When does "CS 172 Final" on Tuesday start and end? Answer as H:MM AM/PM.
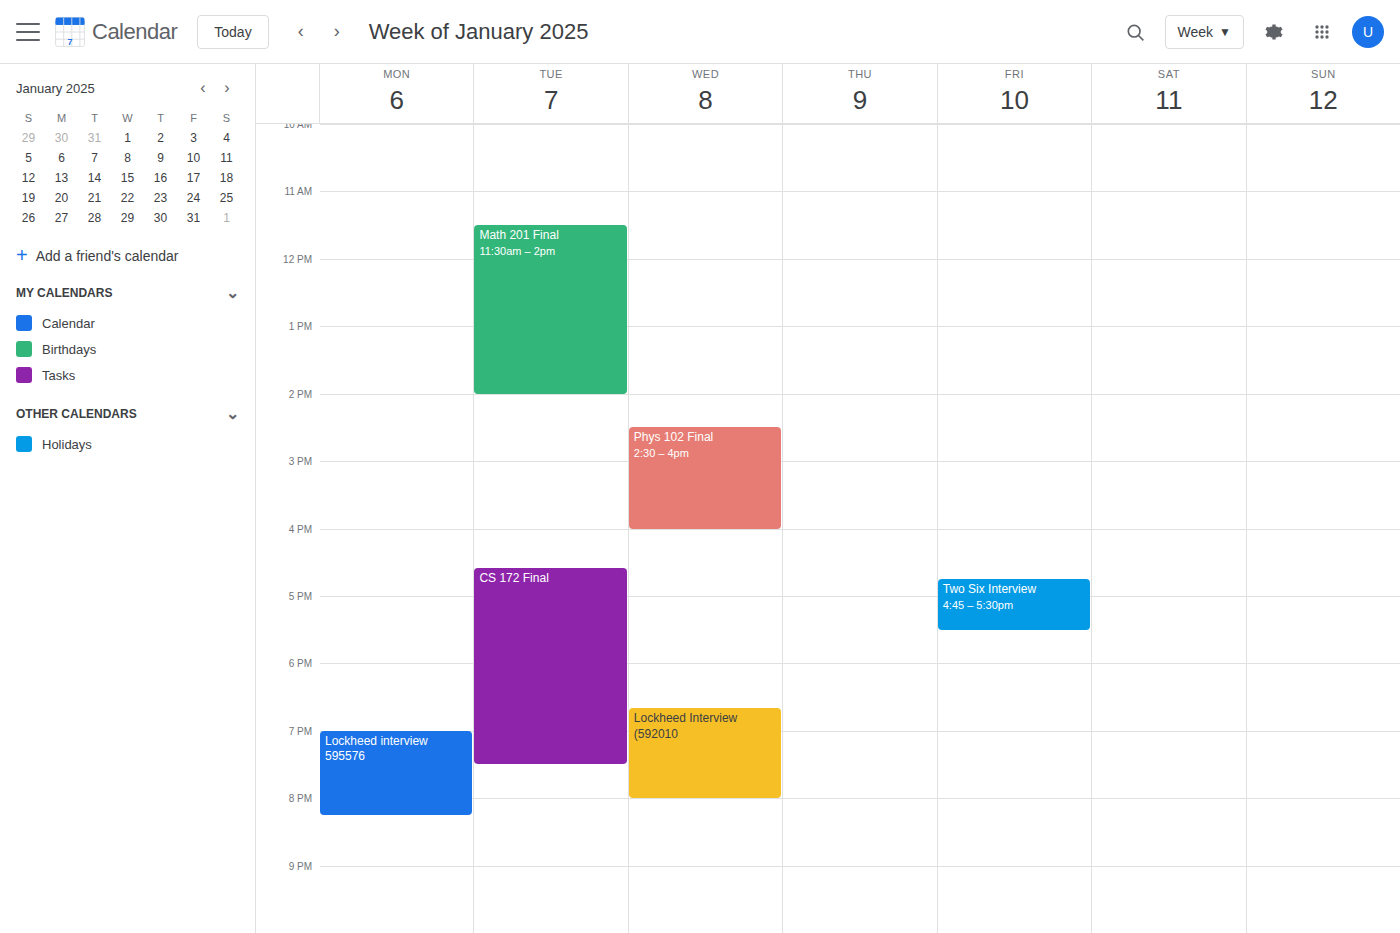
4:35 PM to 7:30 PM